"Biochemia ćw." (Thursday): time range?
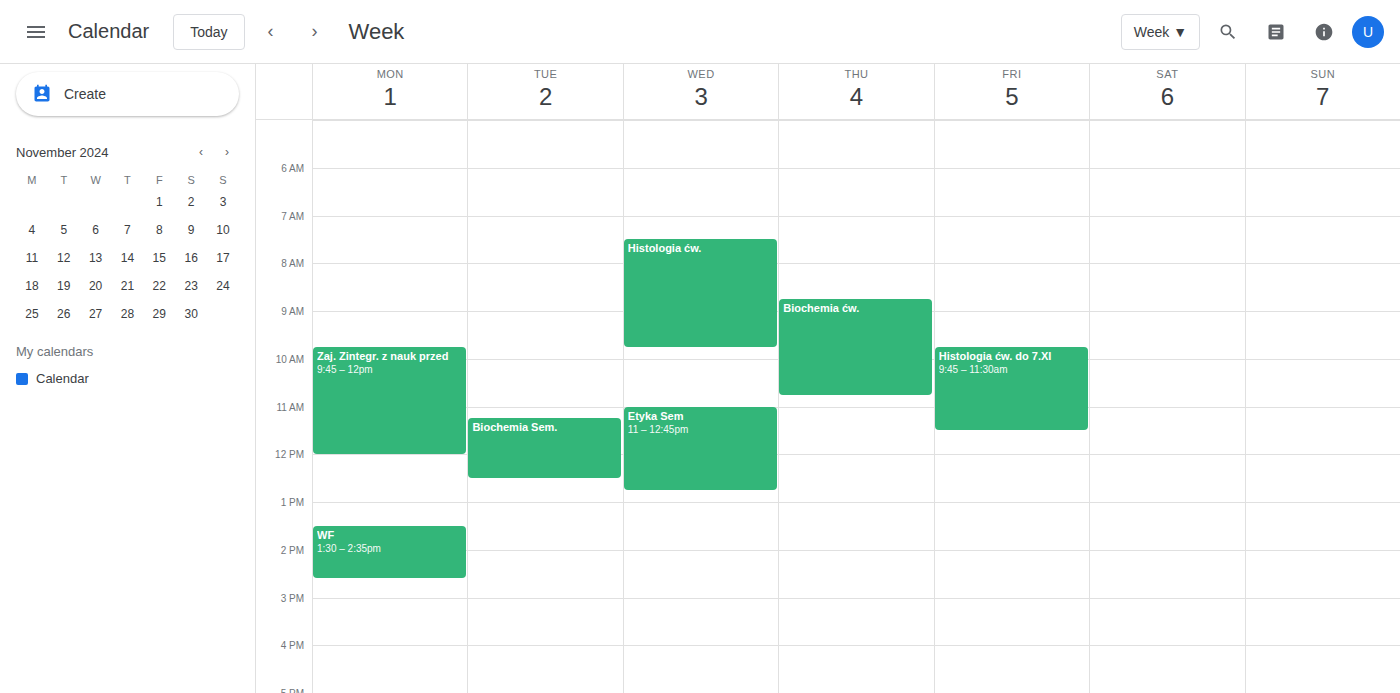
8:45 AM to 10:45 AM